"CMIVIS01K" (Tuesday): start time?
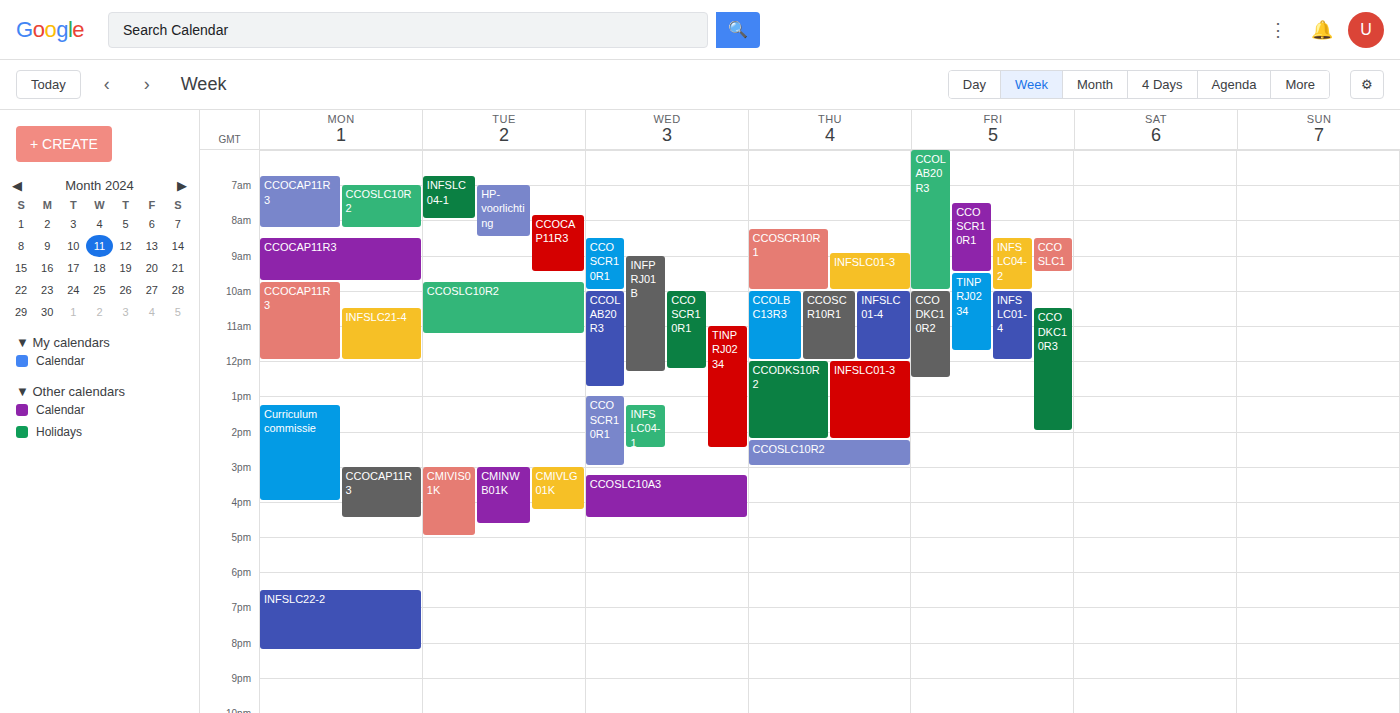
3:00 PM